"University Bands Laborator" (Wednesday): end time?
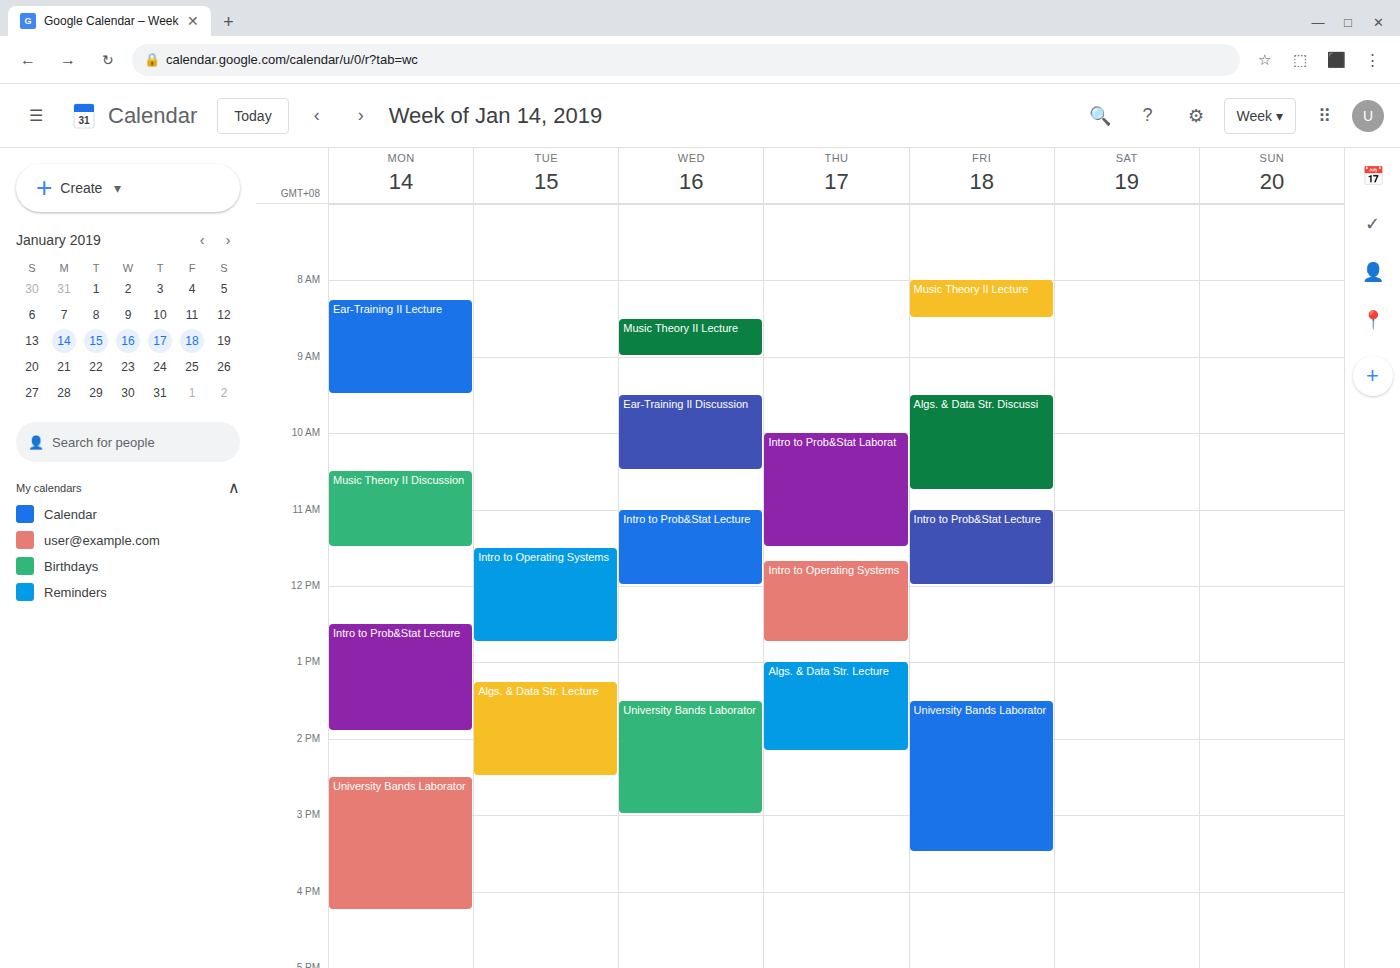
3:00 PM